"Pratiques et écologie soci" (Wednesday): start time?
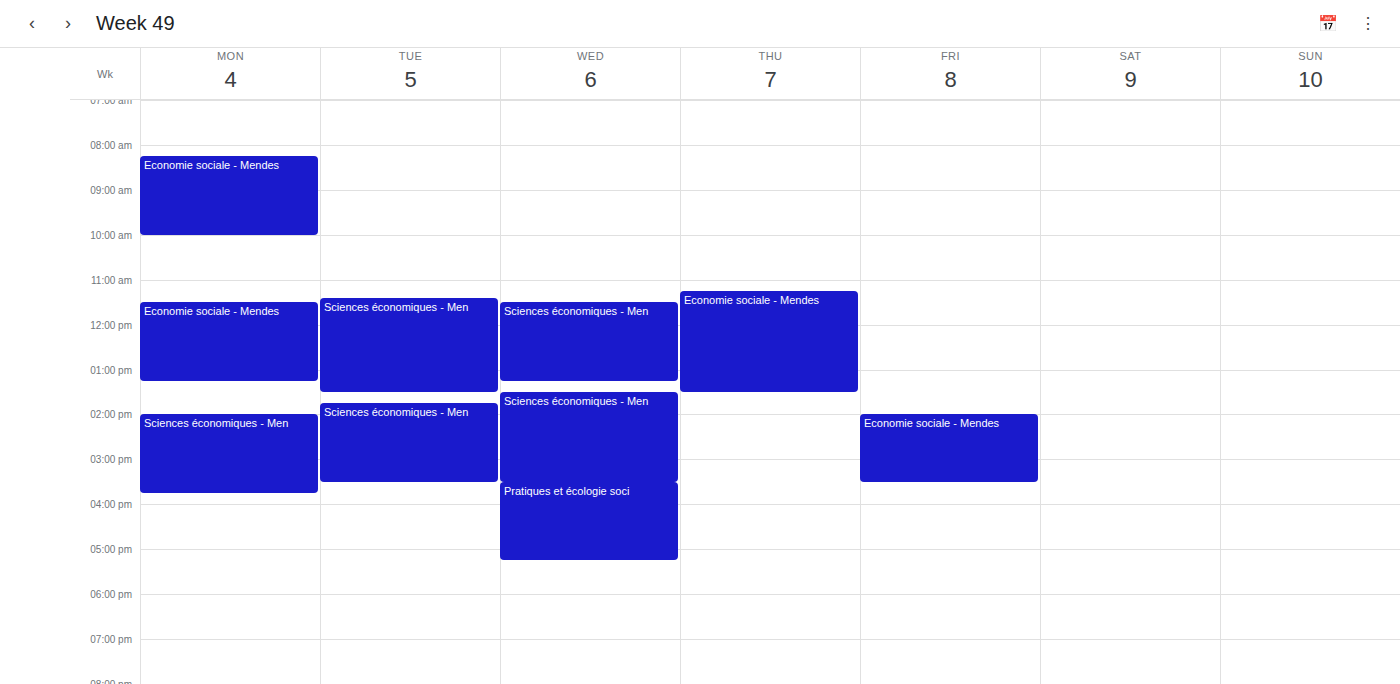
3:30 PM